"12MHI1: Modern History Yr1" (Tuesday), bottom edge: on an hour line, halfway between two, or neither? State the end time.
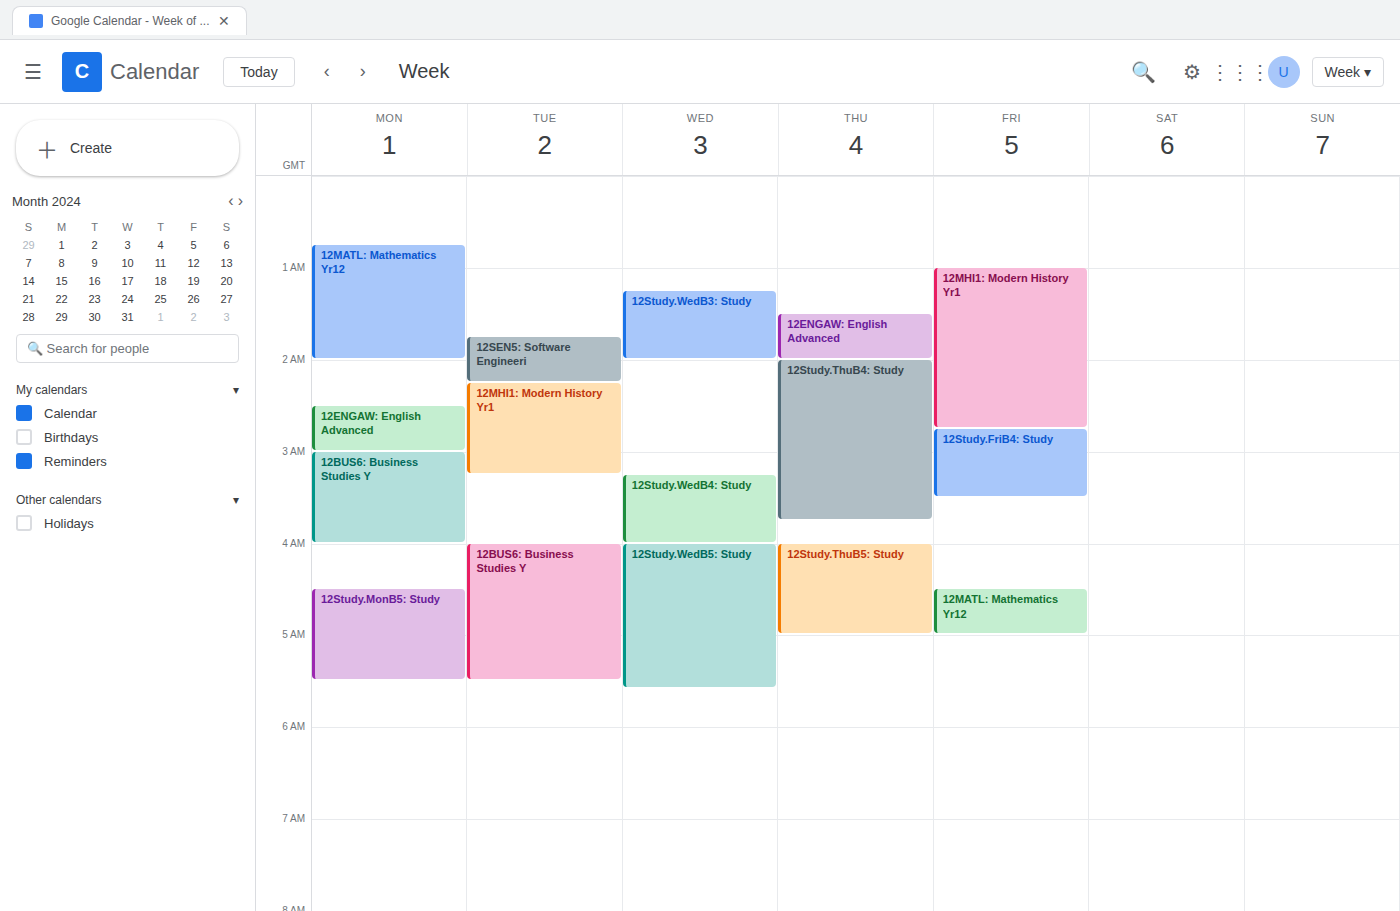
3:15 AM -- neither: a quarter of the way from the 3 AM line to the 4 AM line.